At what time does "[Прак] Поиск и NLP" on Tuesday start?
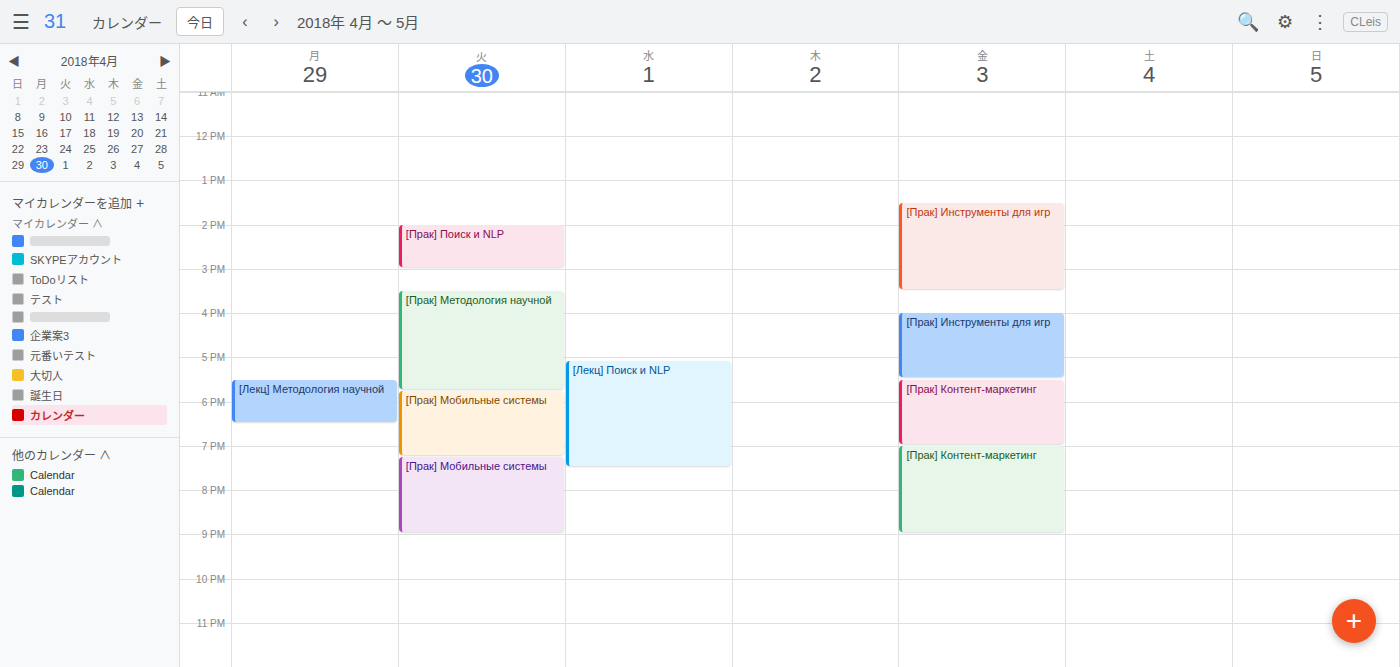
2:00 PM